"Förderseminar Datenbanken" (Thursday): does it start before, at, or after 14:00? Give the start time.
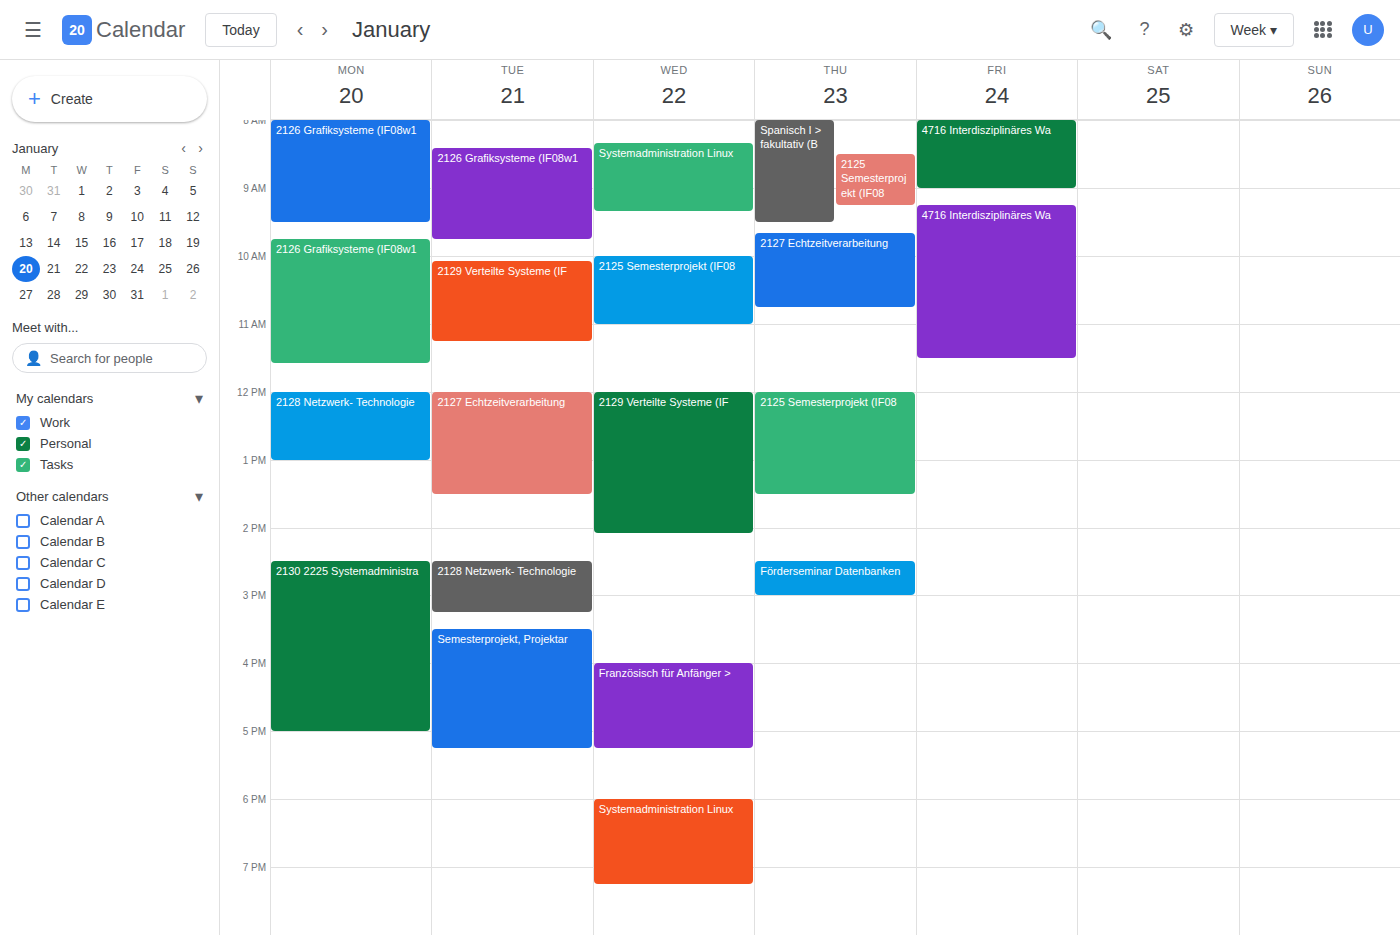
14:30 -- after 14:00, 30 minutes below the 14:00 line.